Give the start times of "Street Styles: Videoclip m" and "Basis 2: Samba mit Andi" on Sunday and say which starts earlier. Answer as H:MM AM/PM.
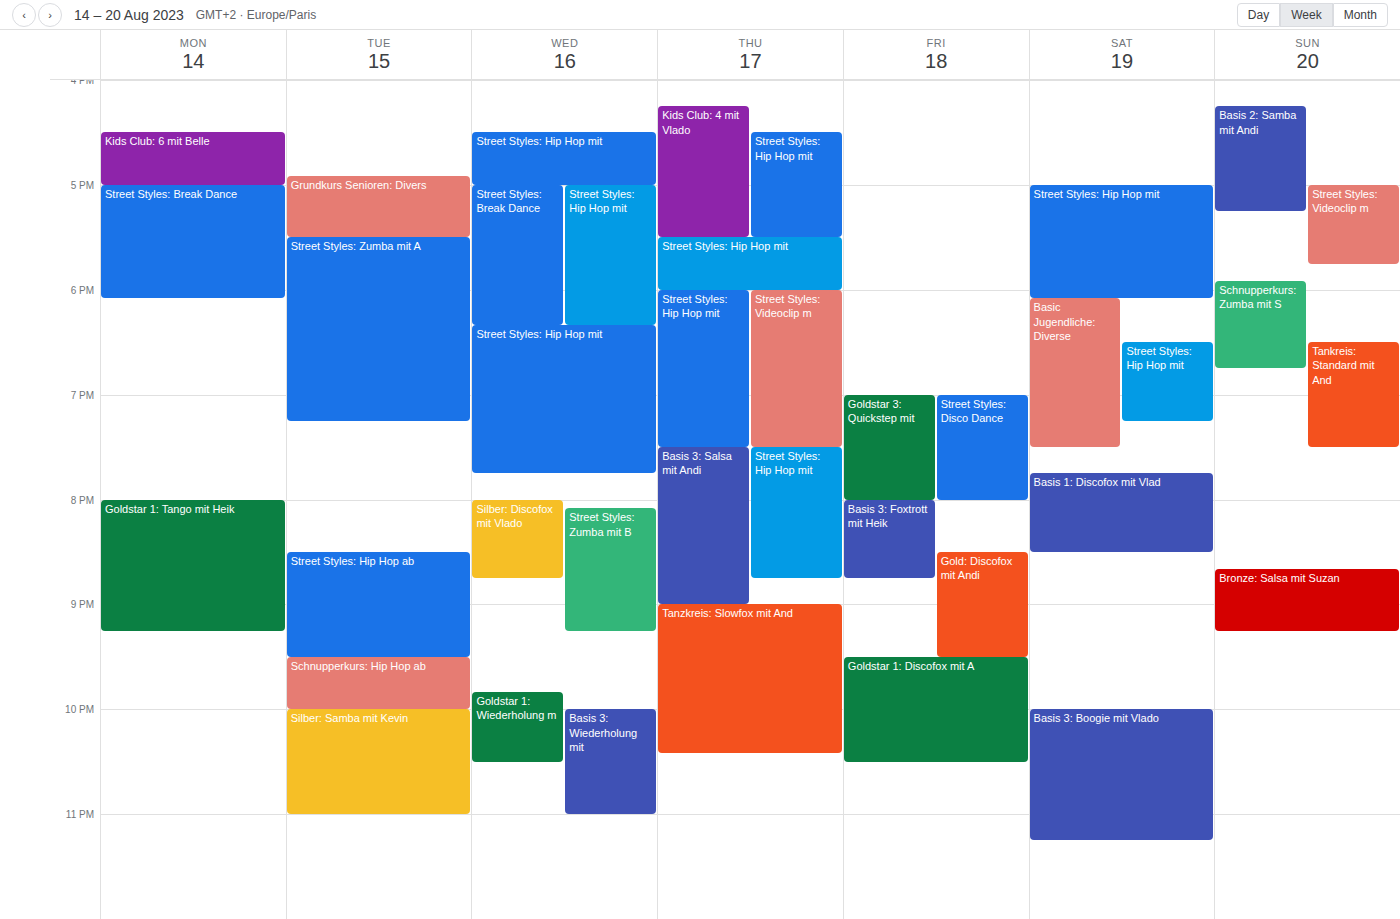
"Basis 2: Samba mit Andi" 4:15 PM; "Street Styles: Videoclip m" 5:00 PM.